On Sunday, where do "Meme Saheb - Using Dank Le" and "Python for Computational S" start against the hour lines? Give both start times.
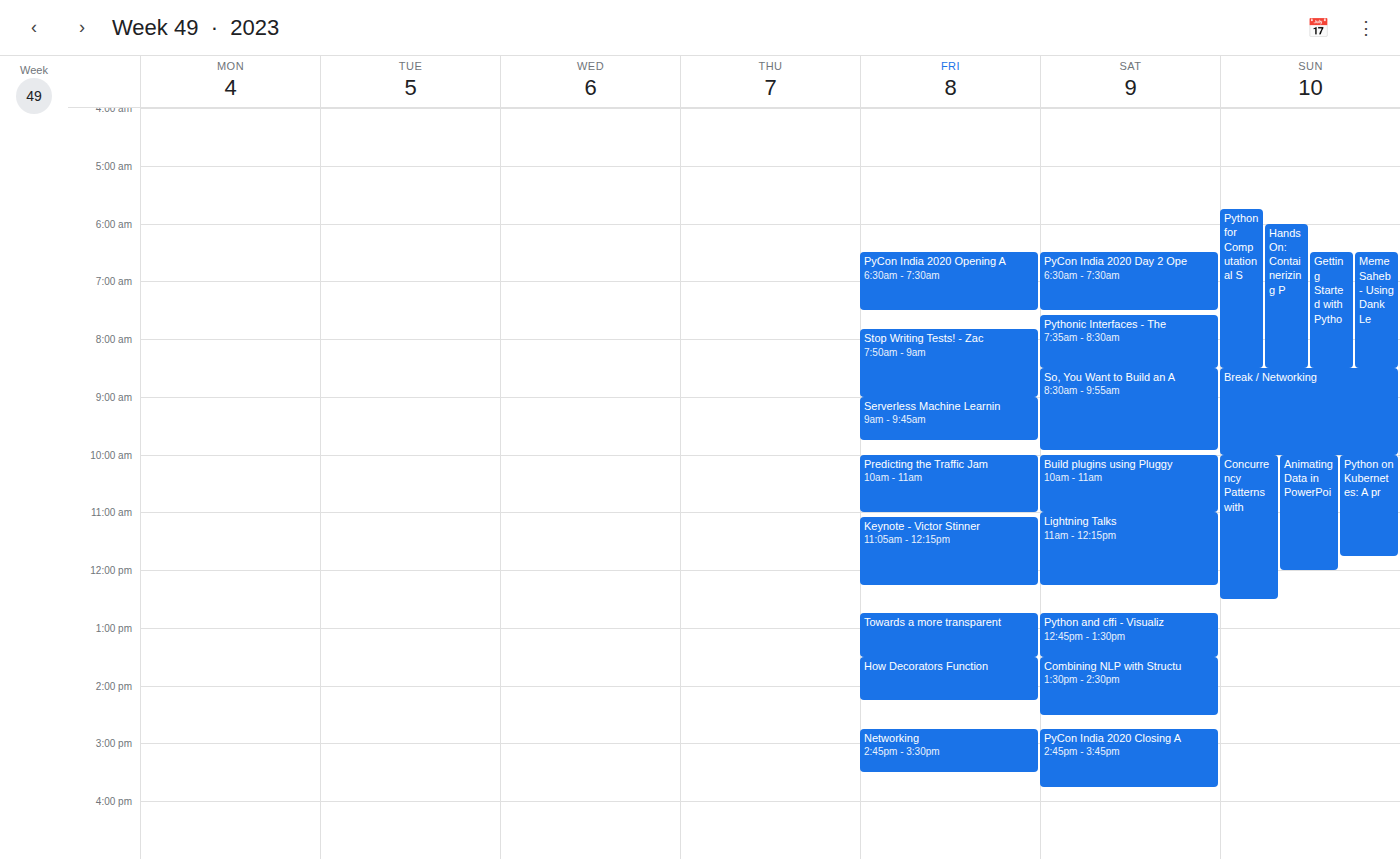
"Meme Saheb - Using Dank Le": 6:30 AM, halfway between the 6 AM and 7 AM lines. "Python for Computational S": 5:45 AM, neither: three quarters of the way from the 5 AM line to the 6 AM line.